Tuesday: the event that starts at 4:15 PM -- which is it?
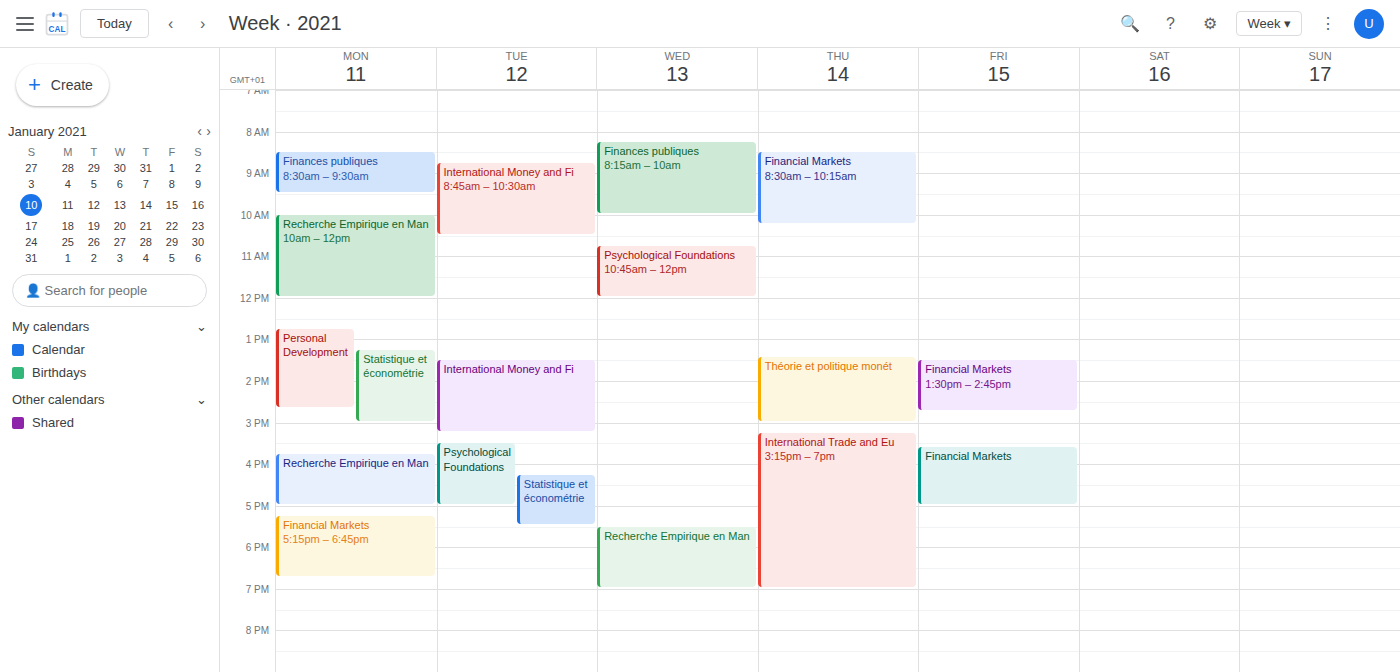
"Statistique et économétrie"